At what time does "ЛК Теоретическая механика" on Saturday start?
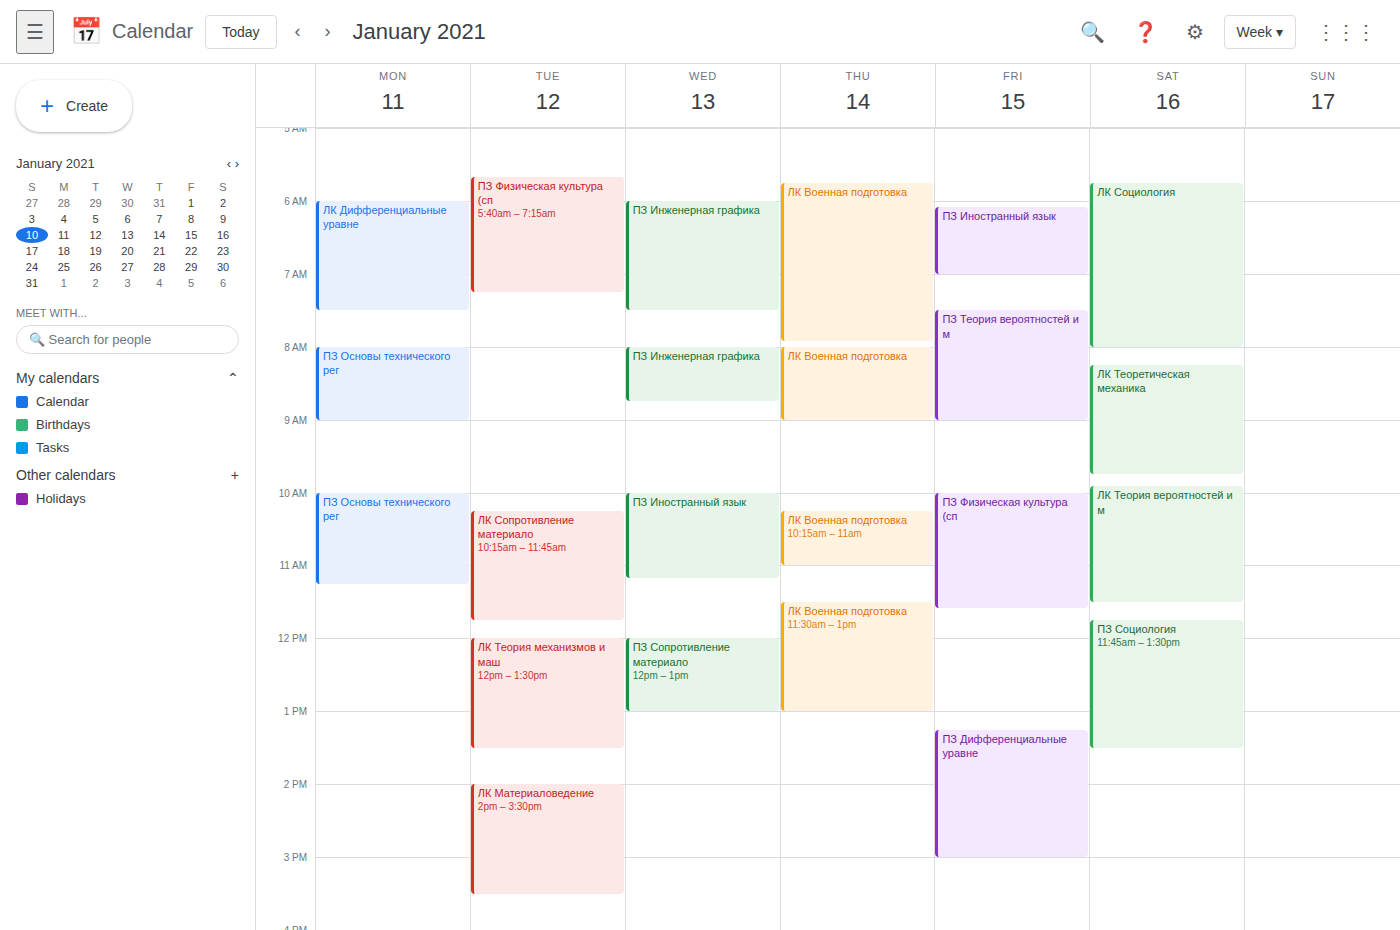
8:15 AM